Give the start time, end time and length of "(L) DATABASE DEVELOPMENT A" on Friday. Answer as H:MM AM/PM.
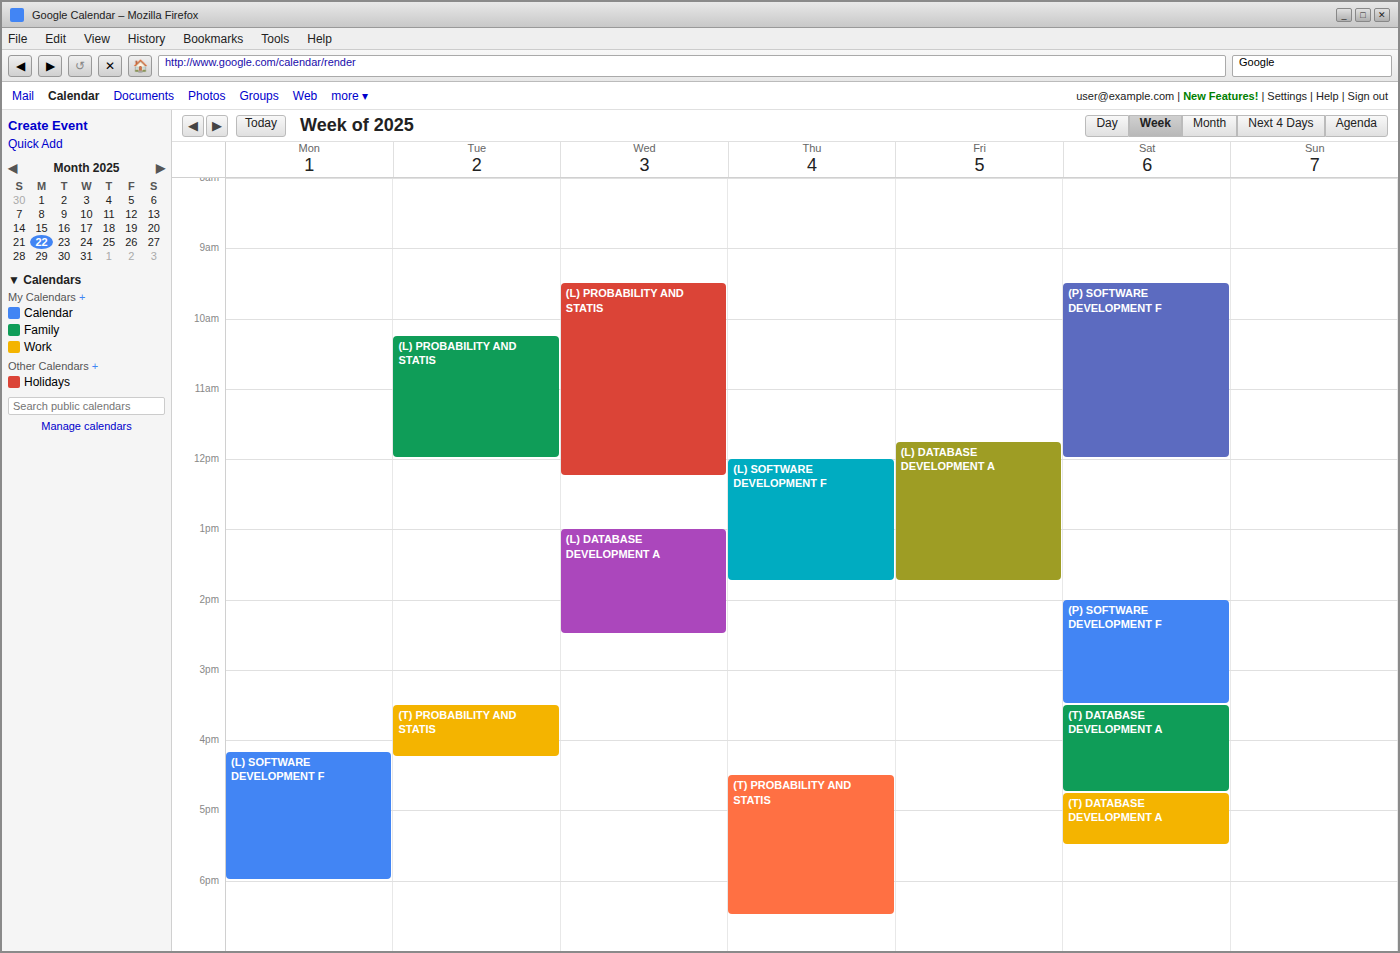
11:45 AM to 1:45 PM, 2 hours